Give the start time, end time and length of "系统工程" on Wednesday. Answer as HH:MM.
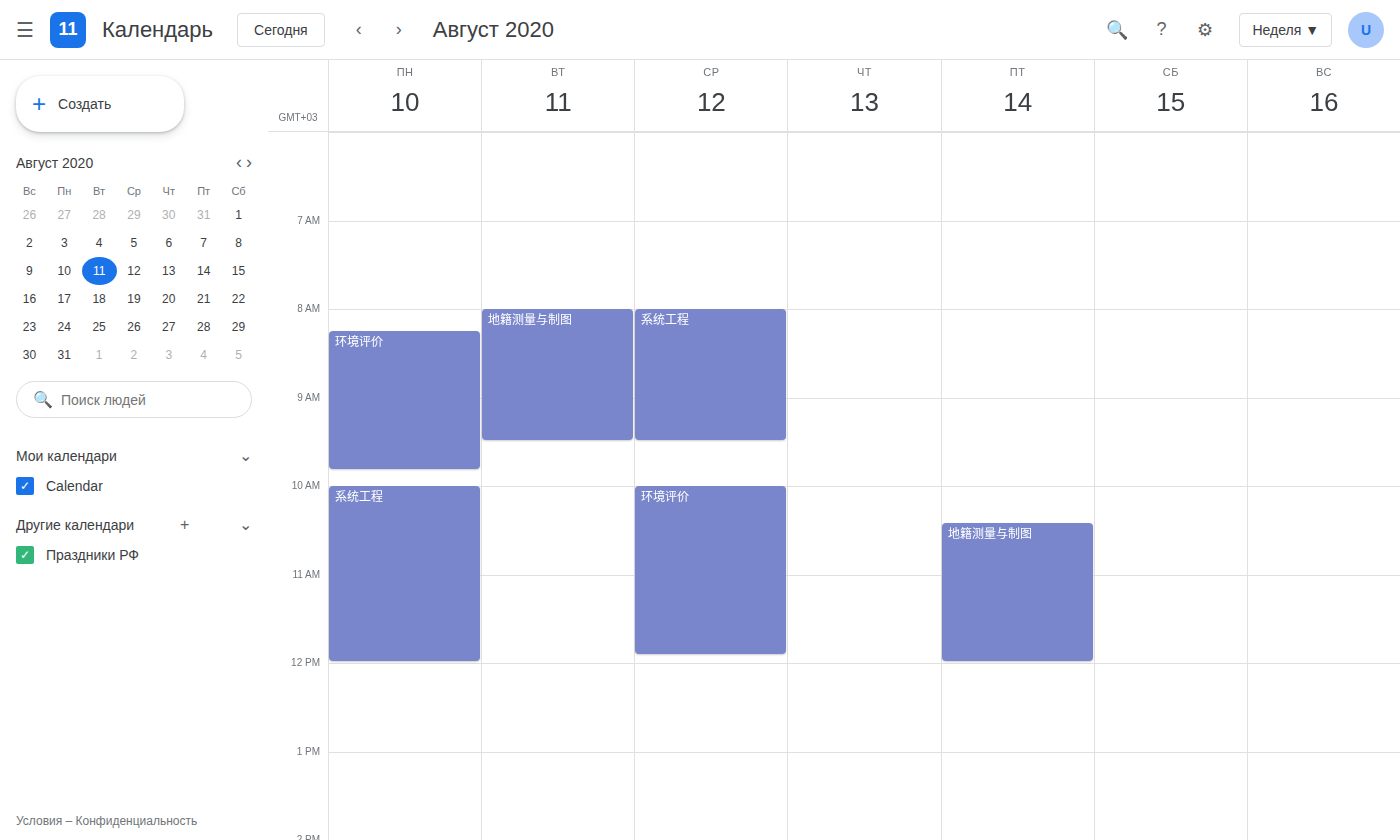
08:00 to 09:30, 1 hour 30 minutes